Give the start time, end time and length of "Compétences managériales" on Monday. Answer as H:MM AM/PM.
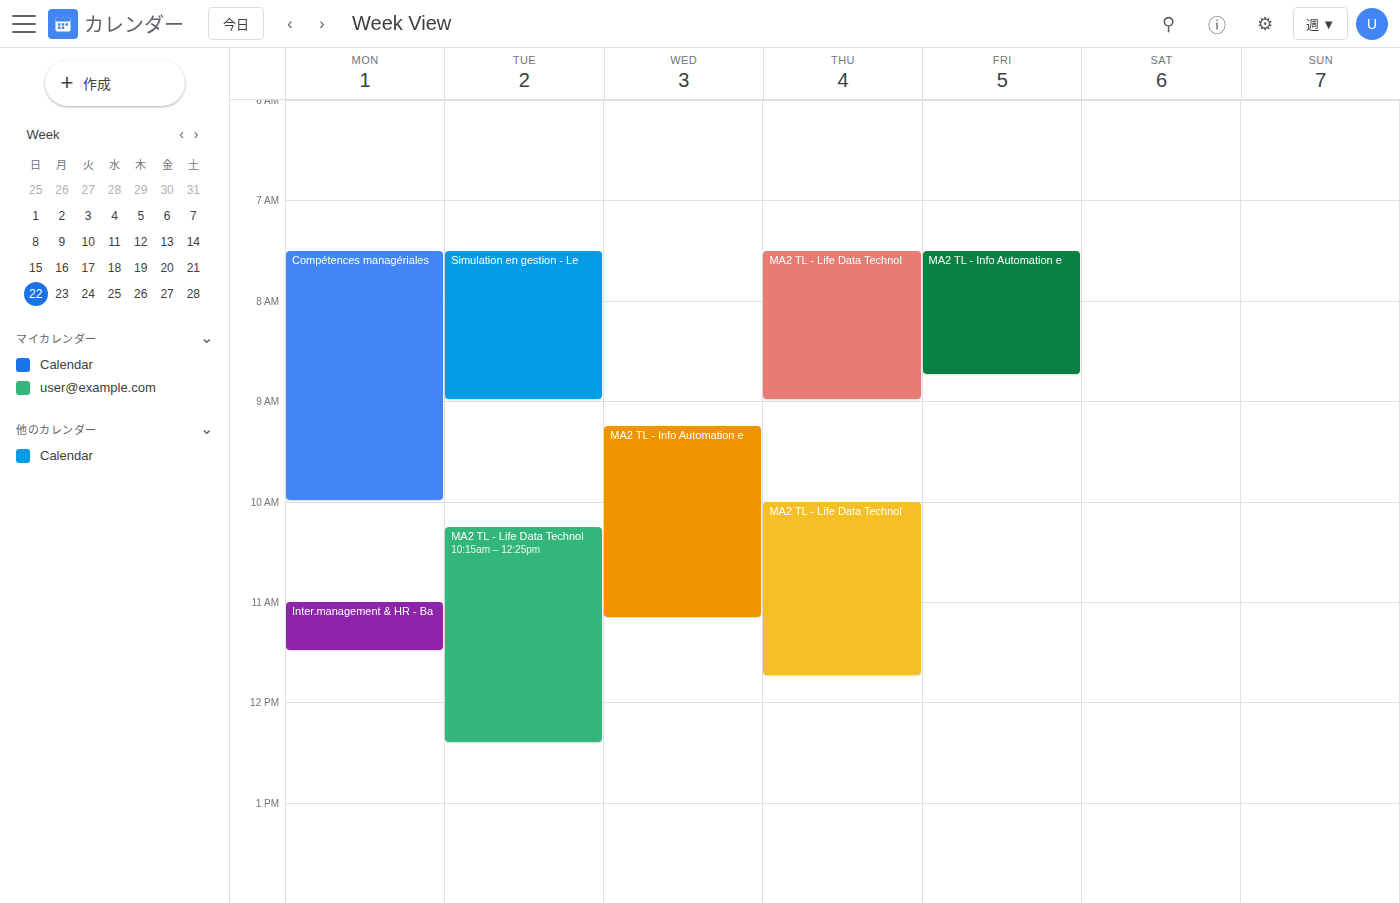
7:30 AM to 10:00 AM, 2 hours 30 minutes